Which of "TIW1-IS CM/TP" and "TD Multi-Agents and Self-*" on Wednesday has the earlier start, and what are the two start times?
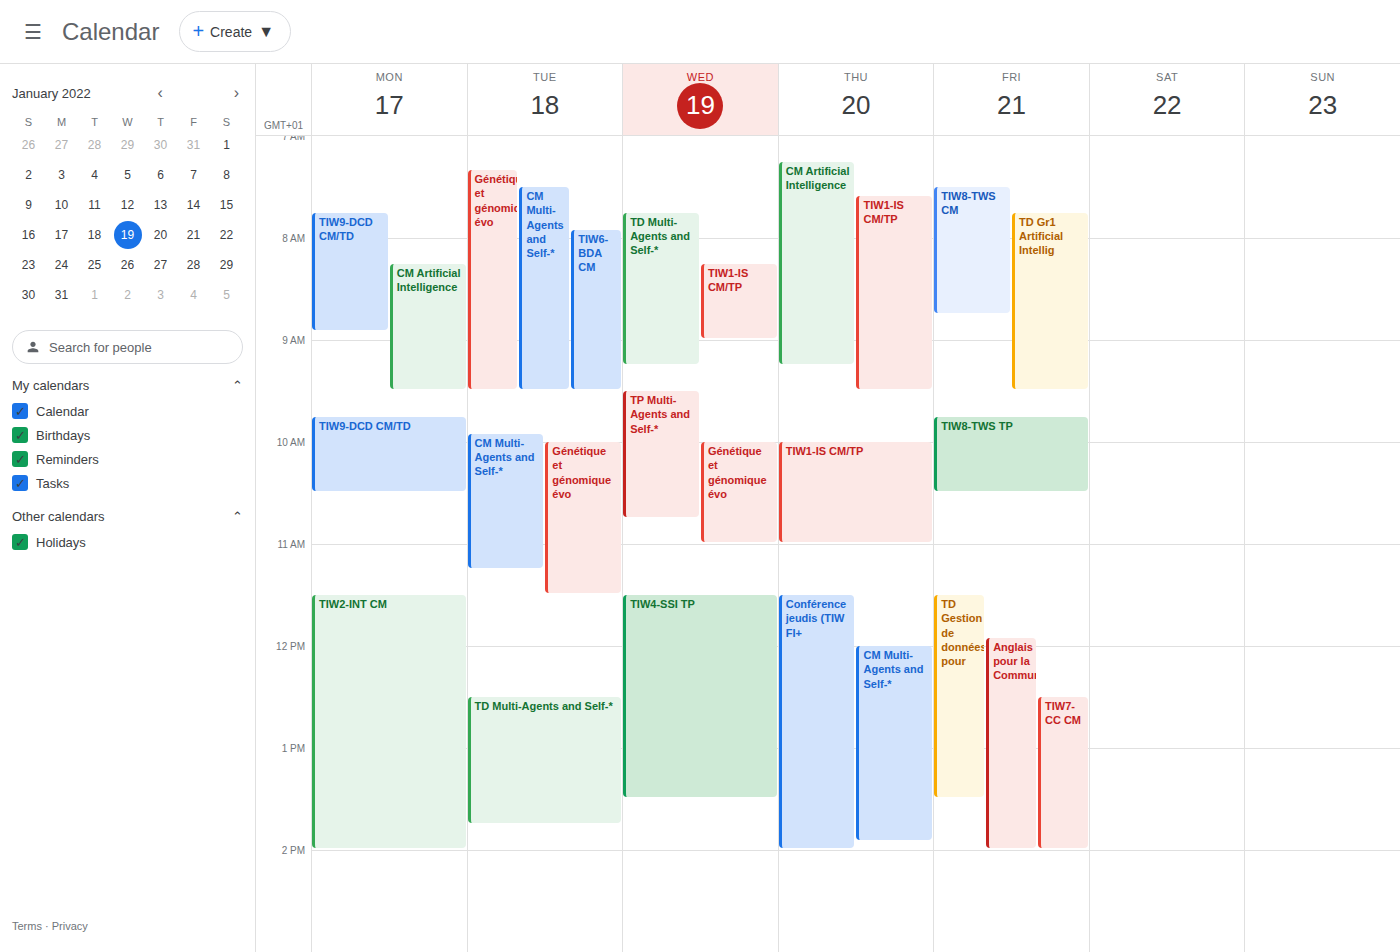
"TD Multi-Agents and Self-*" 7:45 AM; "TIW1-IS CM/TP" 8:15 AM.